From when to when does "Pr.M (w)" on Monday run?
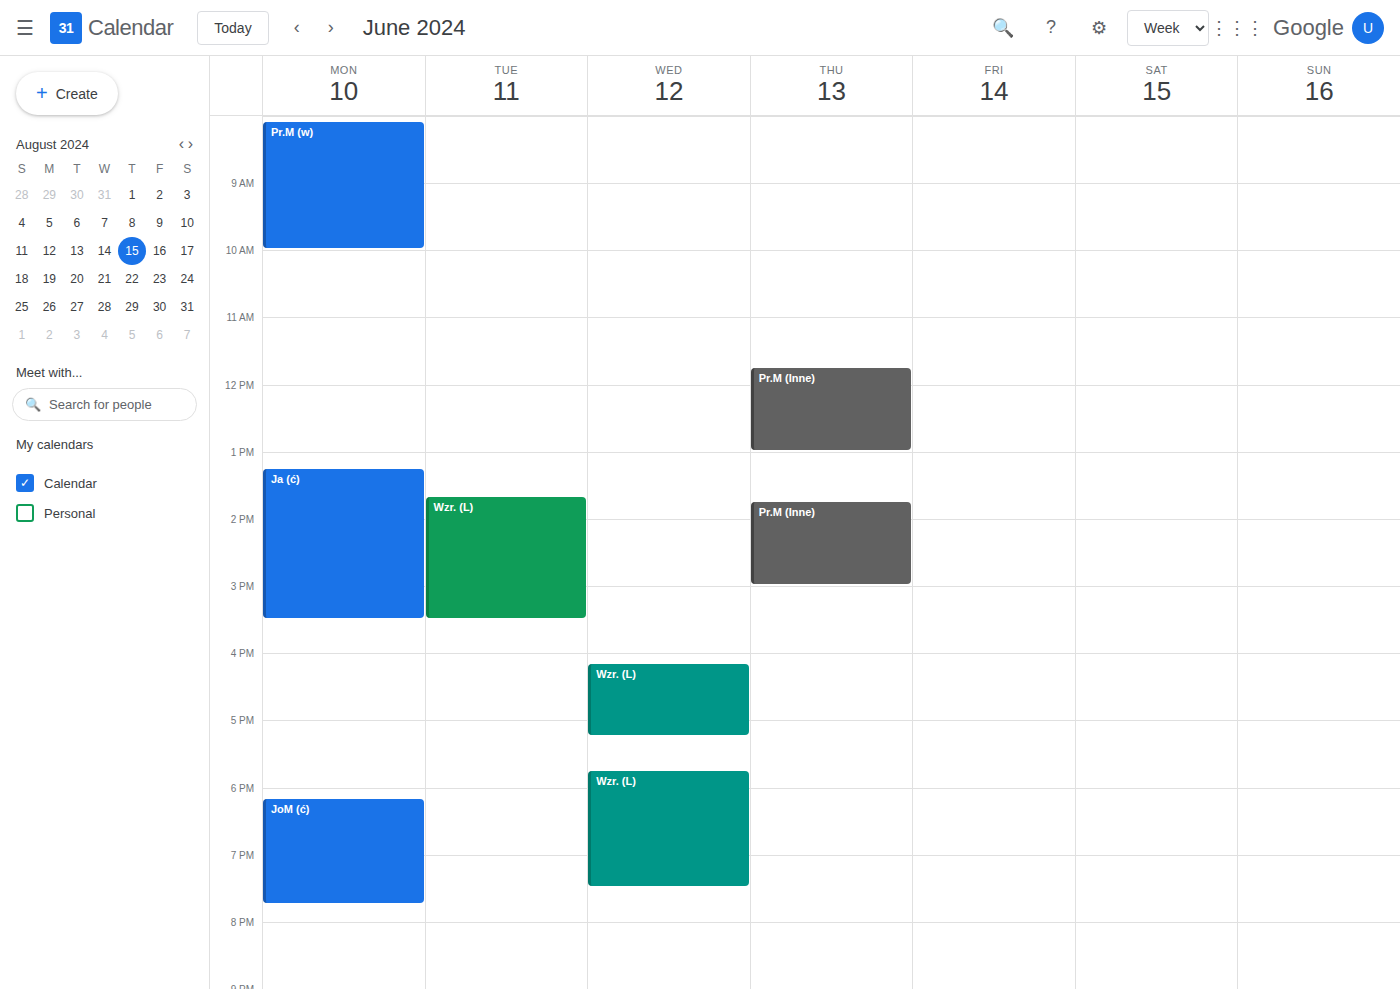
8:05 AM to 10:00 AM